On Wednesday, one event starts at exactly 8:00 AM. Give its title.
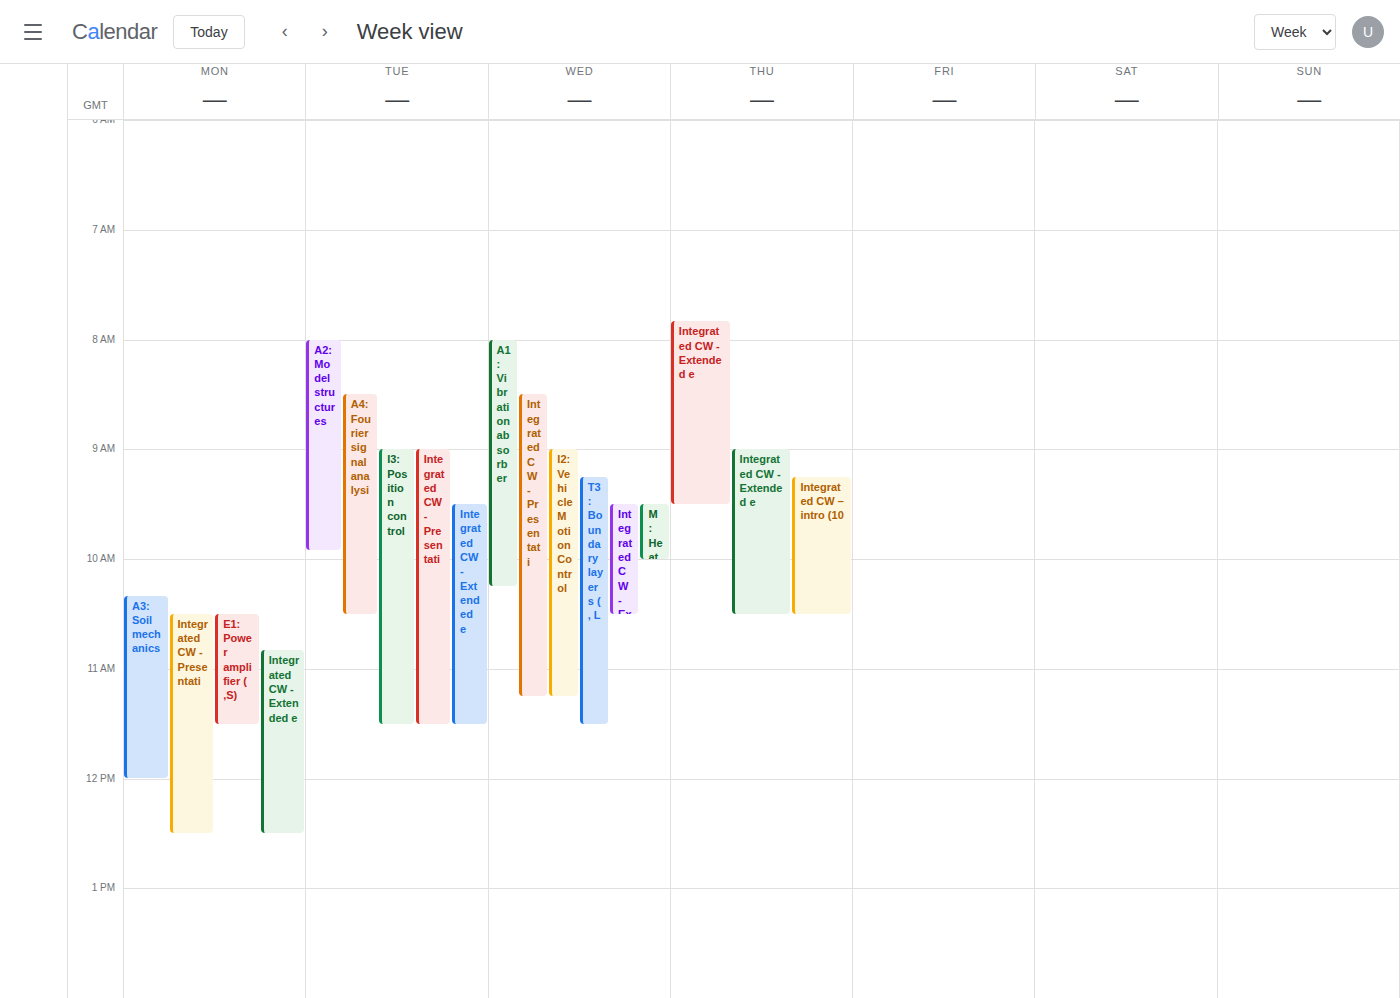
"A1: Vibration absorber"